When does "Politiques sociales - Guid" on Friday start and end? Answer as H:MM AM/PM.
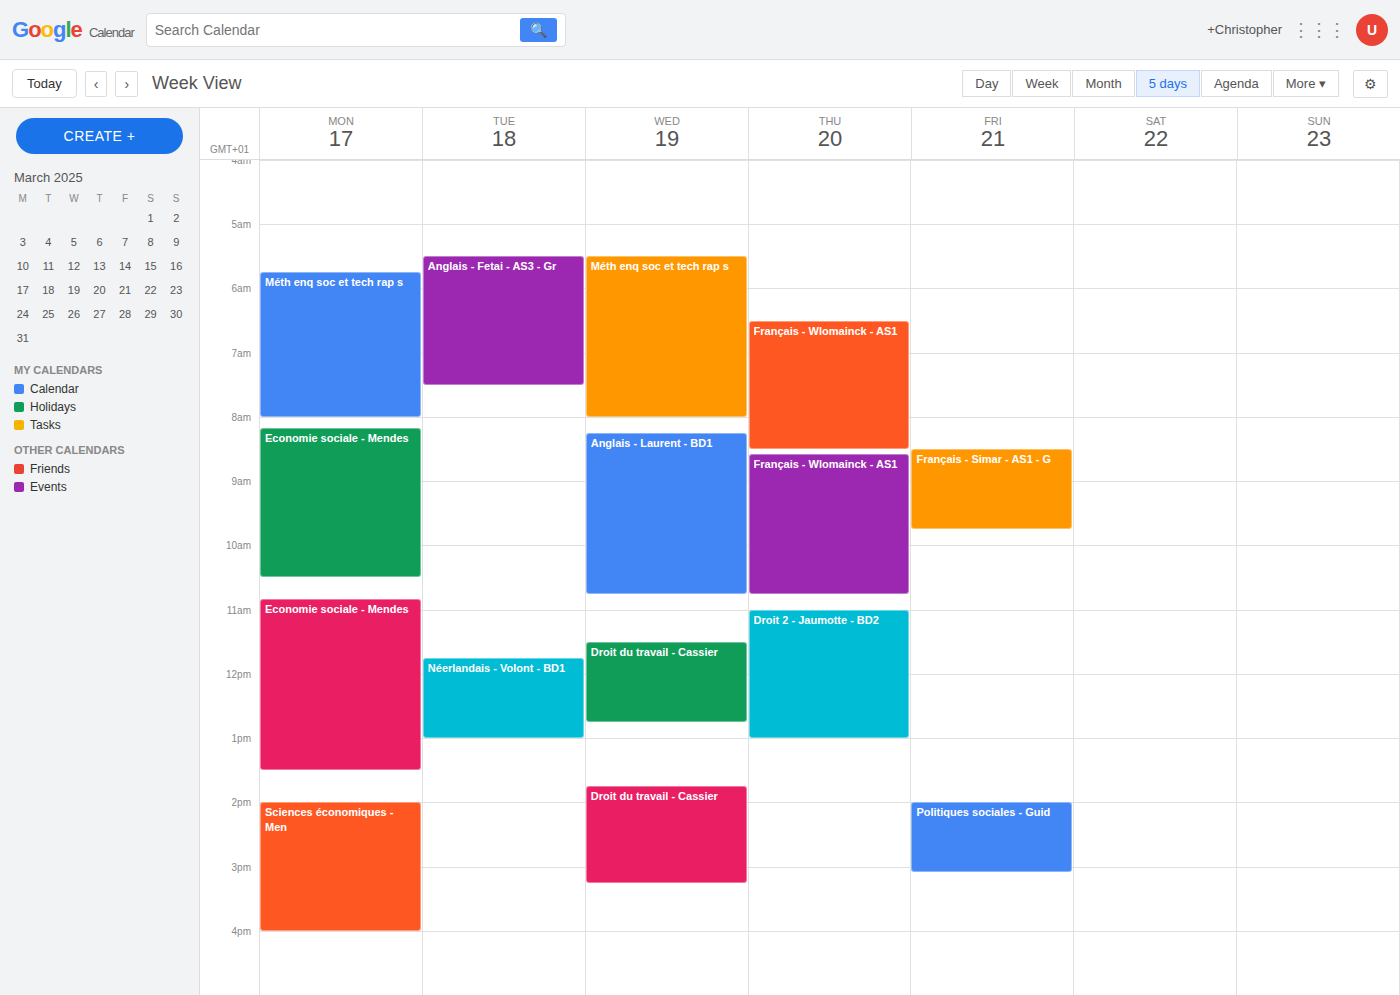
2:00 PM to 3:05 PM